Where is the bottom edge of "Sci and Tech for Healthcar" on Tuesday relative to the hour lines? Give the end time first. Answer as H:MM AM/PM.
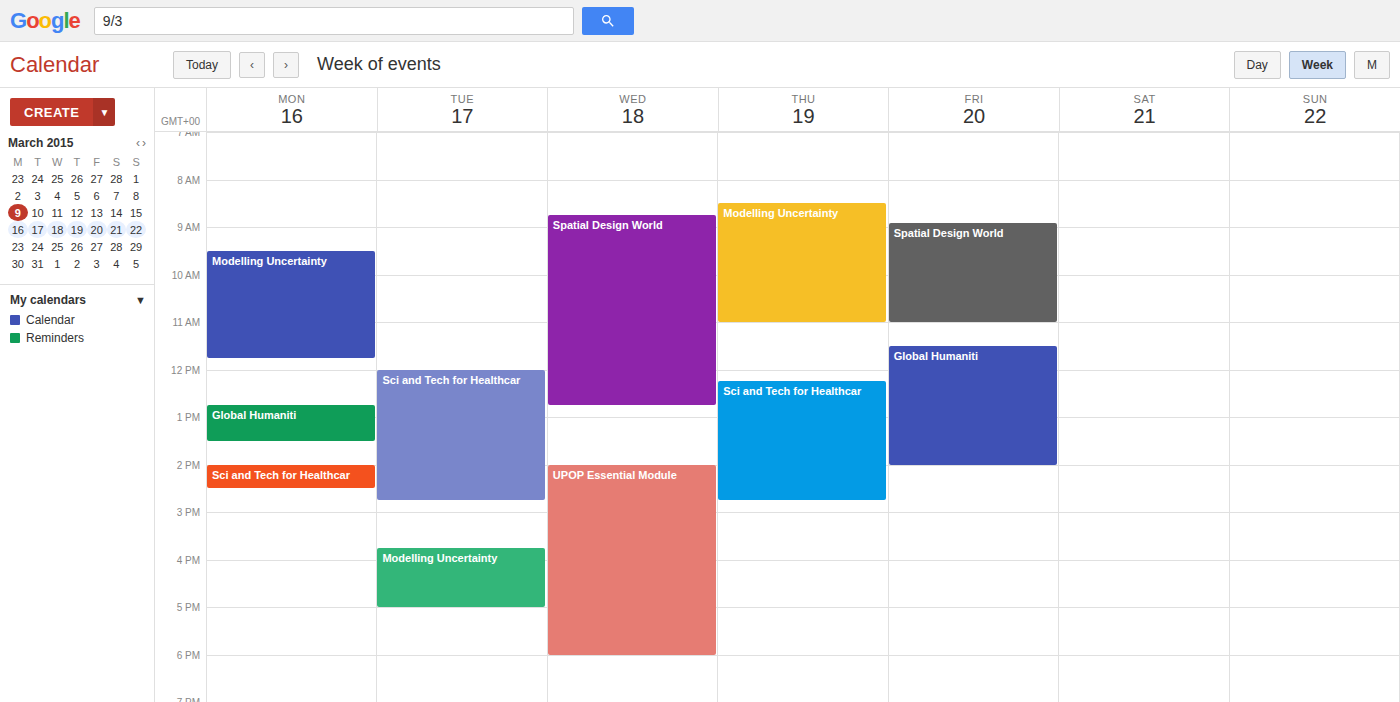
2:45 PM -- neither: three quarters of the way from the 2 PM line to the 3 PM line.